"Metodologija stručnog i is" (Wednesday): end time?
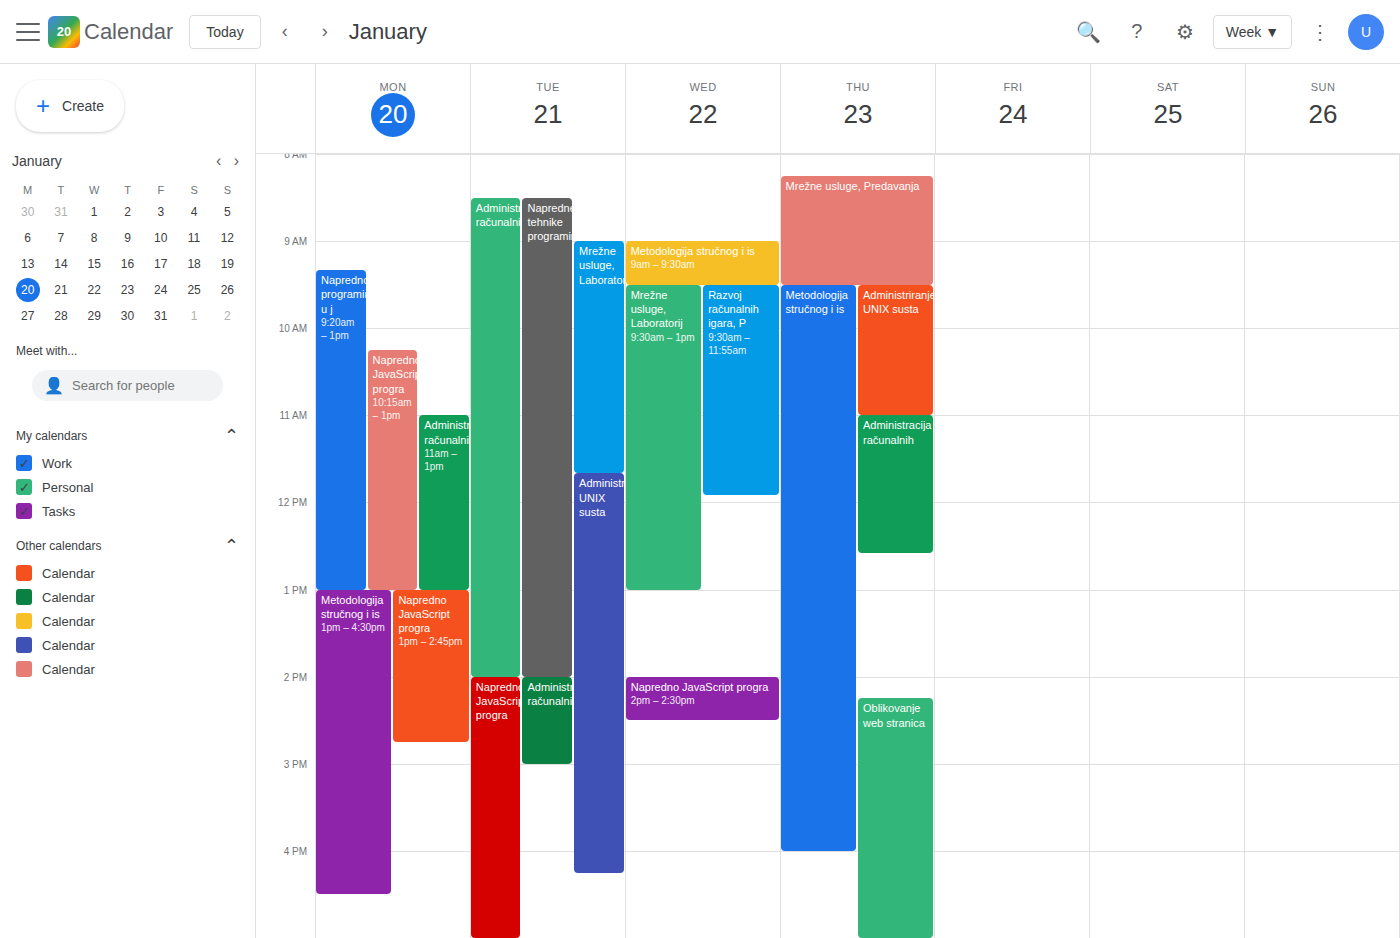
09:30